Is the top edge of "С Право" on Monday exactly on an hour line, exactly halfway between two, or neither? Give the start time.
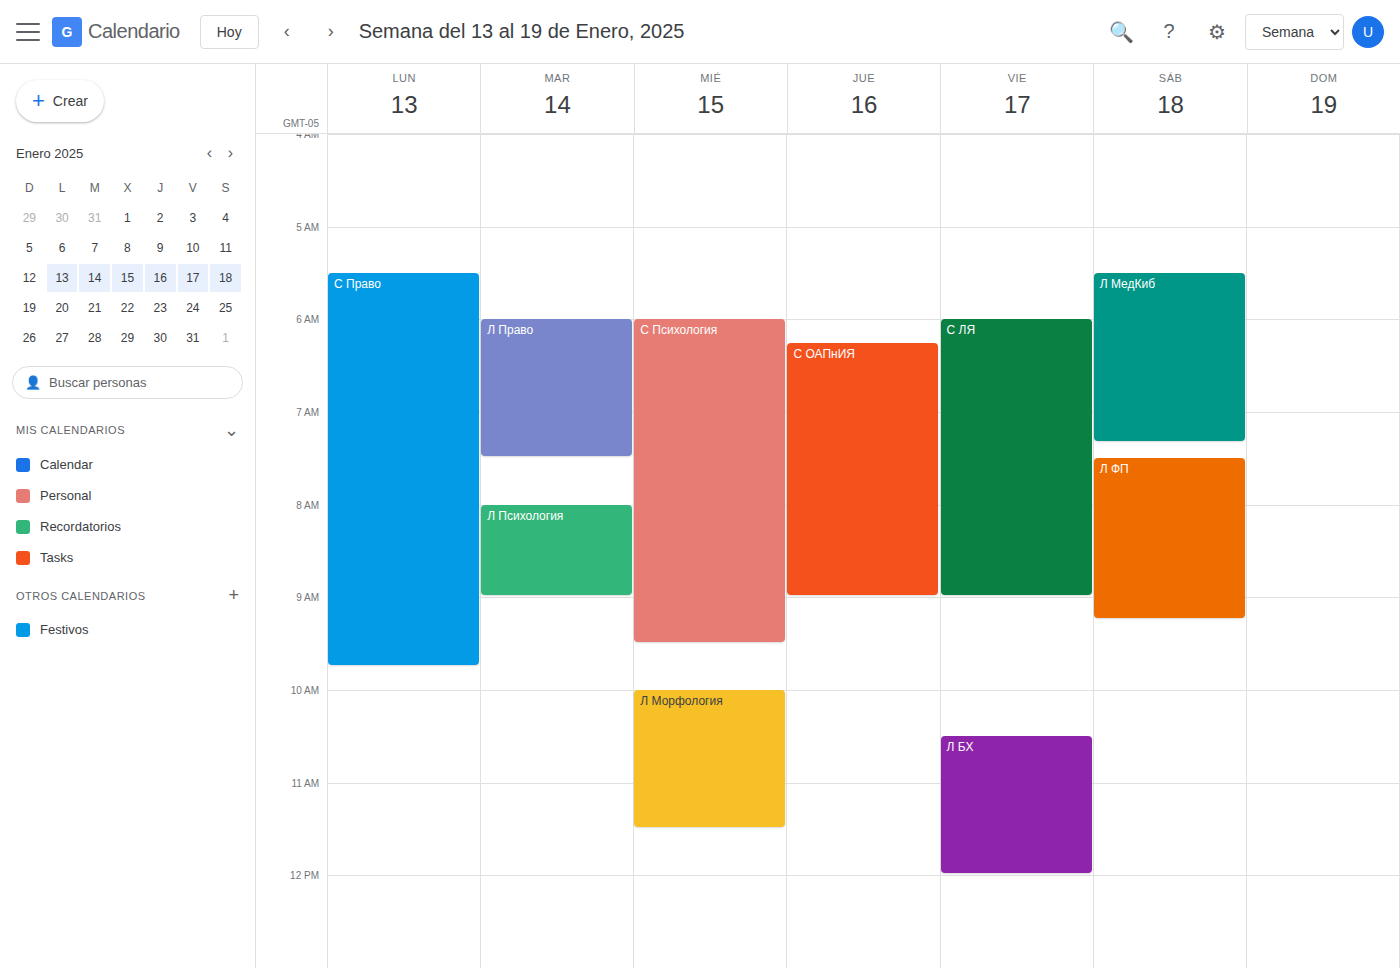
5:30 AM -- halfway between the 5 AM and 6 AM lines.